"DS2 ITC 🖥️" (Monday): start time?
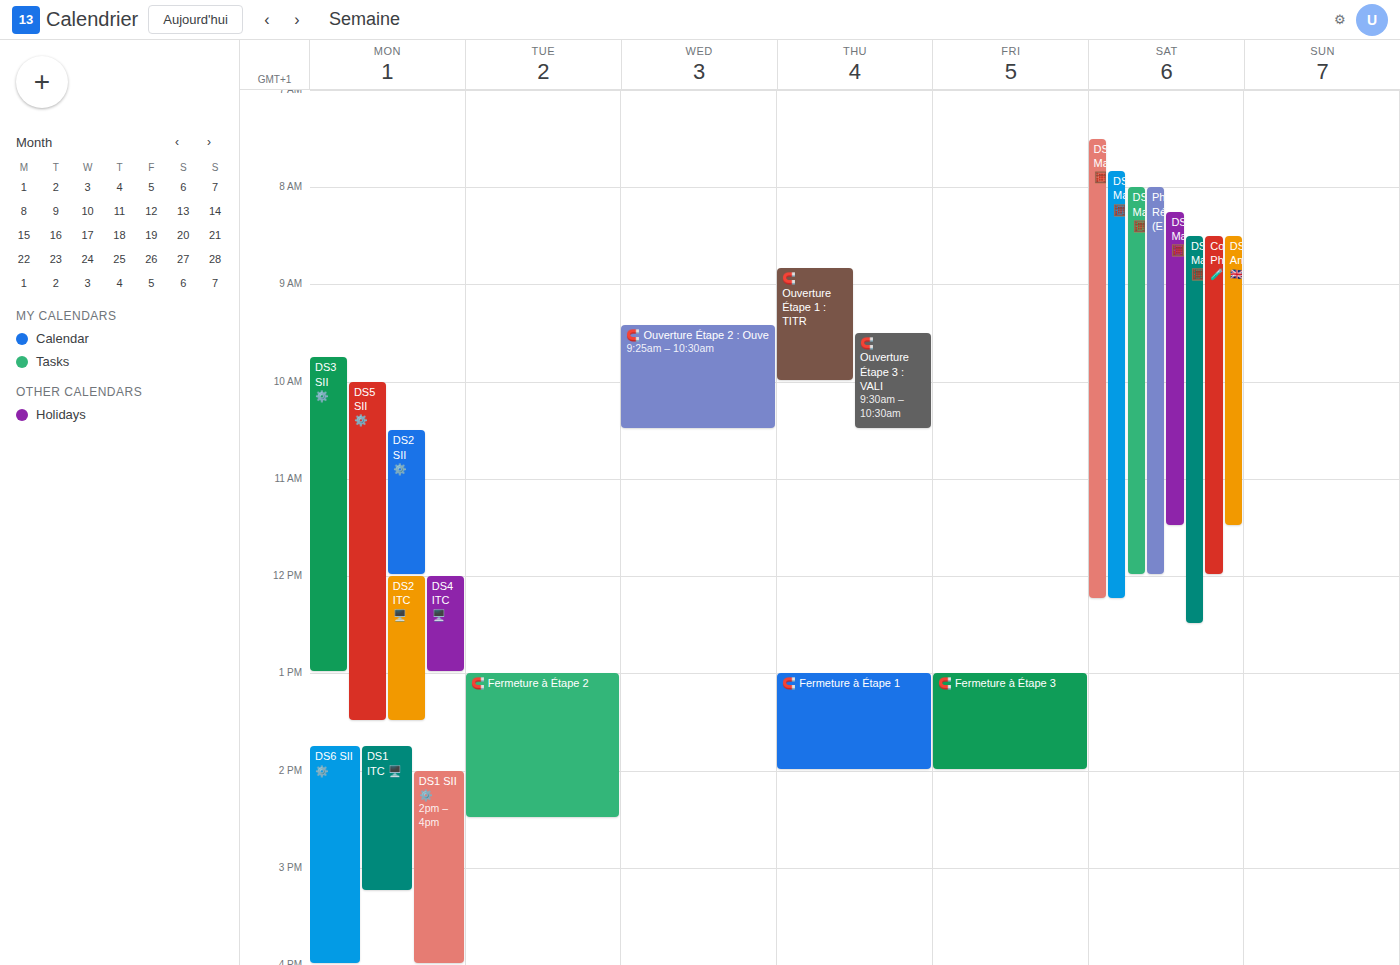
12:00 PM